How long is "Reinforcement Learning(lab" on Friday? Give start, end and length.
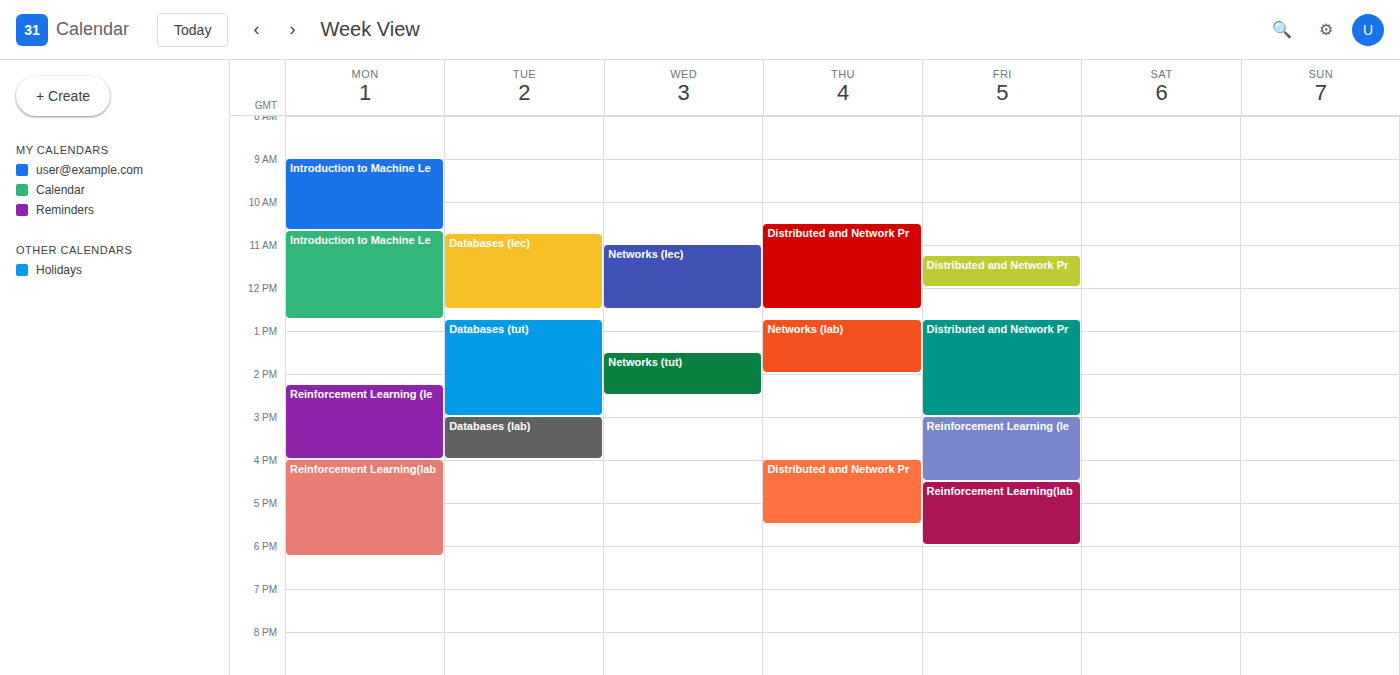
4:30 PM to 6:00 PM, 1 hour 30 minutes